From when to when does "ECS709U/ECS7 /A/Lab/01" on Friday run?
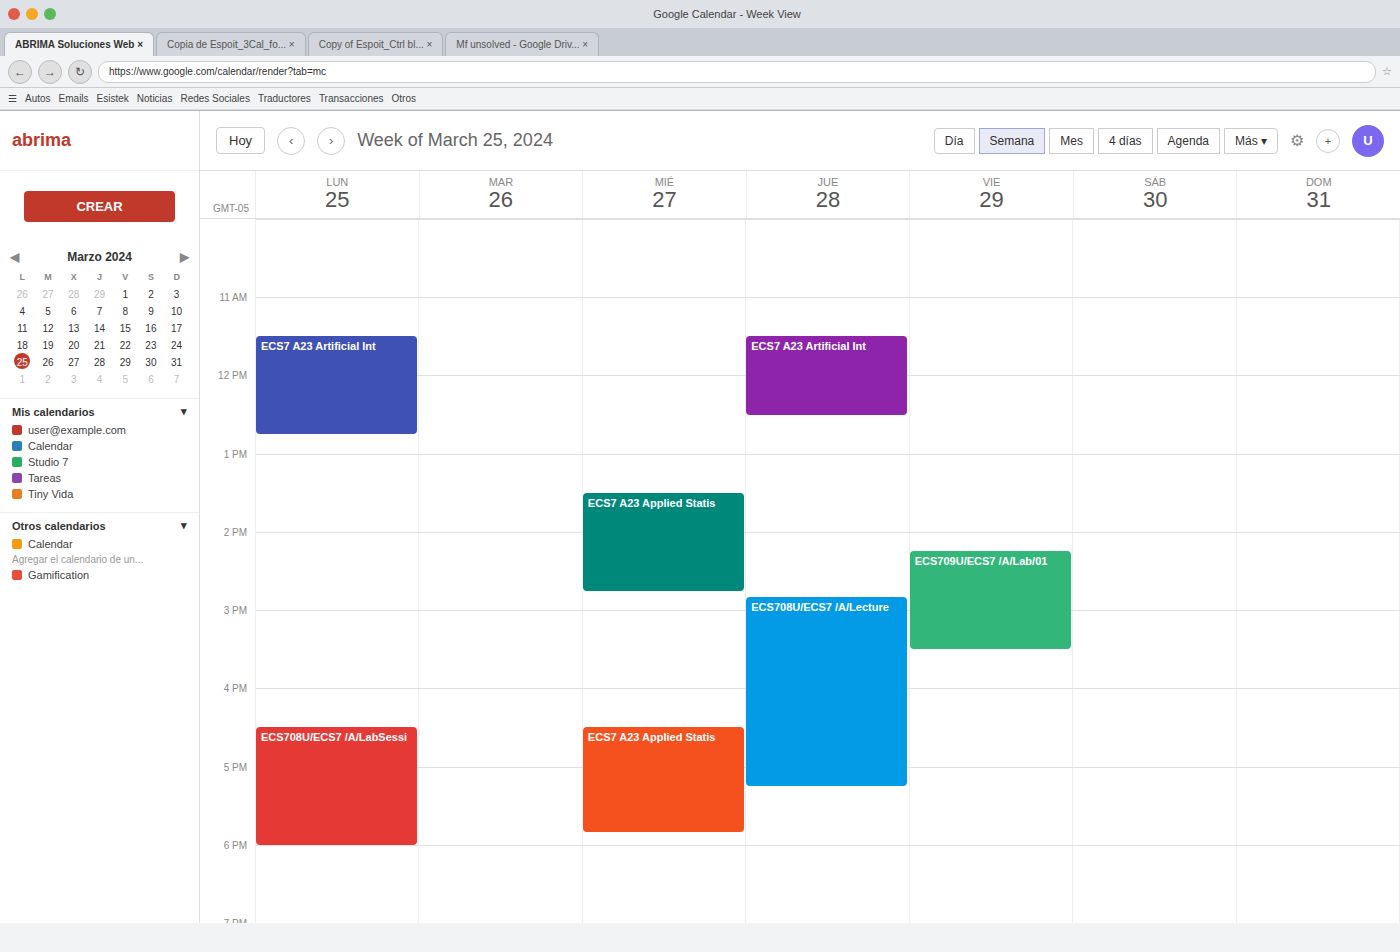
2:15 PM to 3:30 PM